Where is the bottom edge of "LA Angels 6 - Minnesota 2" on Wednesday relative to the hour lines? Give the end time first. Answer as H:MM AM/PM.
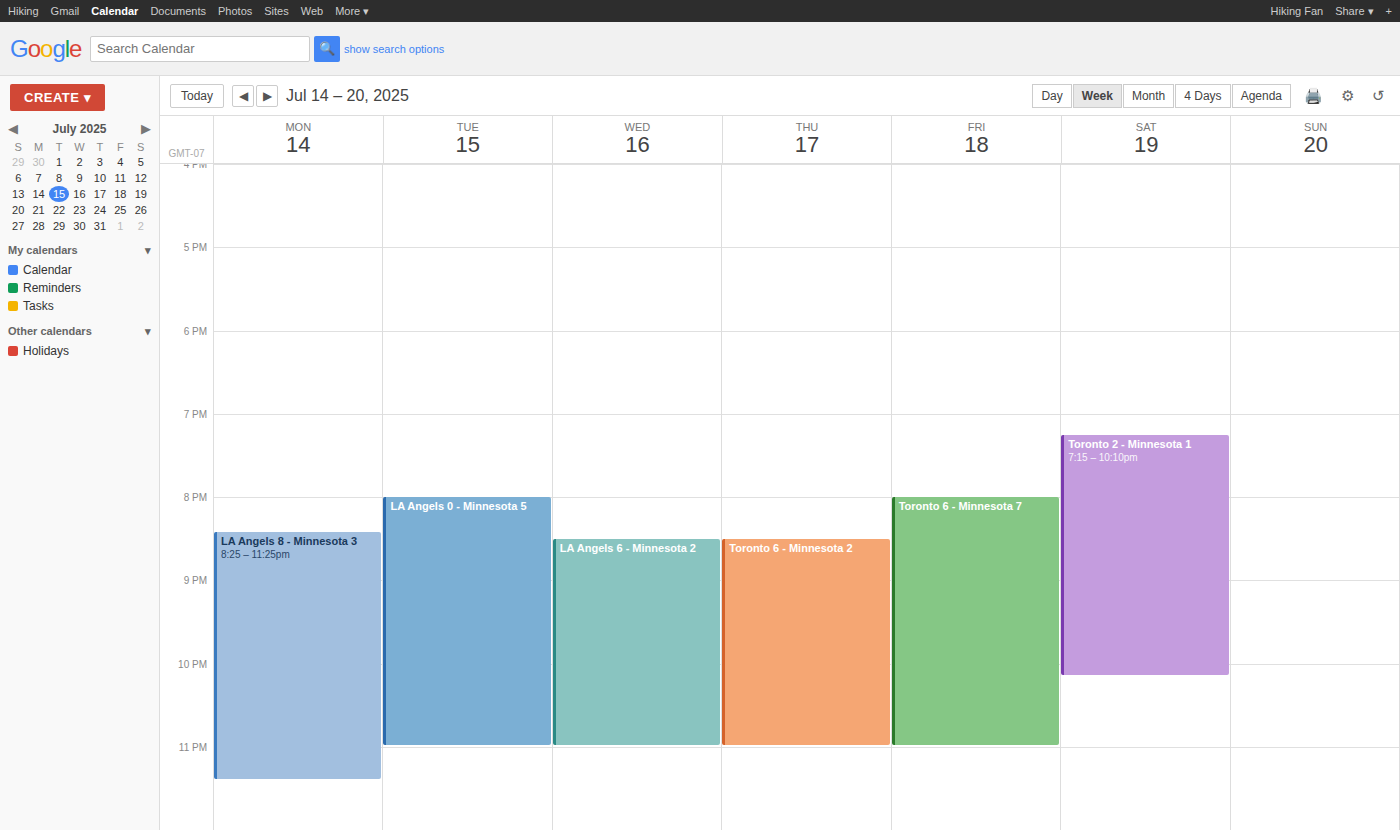
11:00 PM -- exactly on the 11 PM line.